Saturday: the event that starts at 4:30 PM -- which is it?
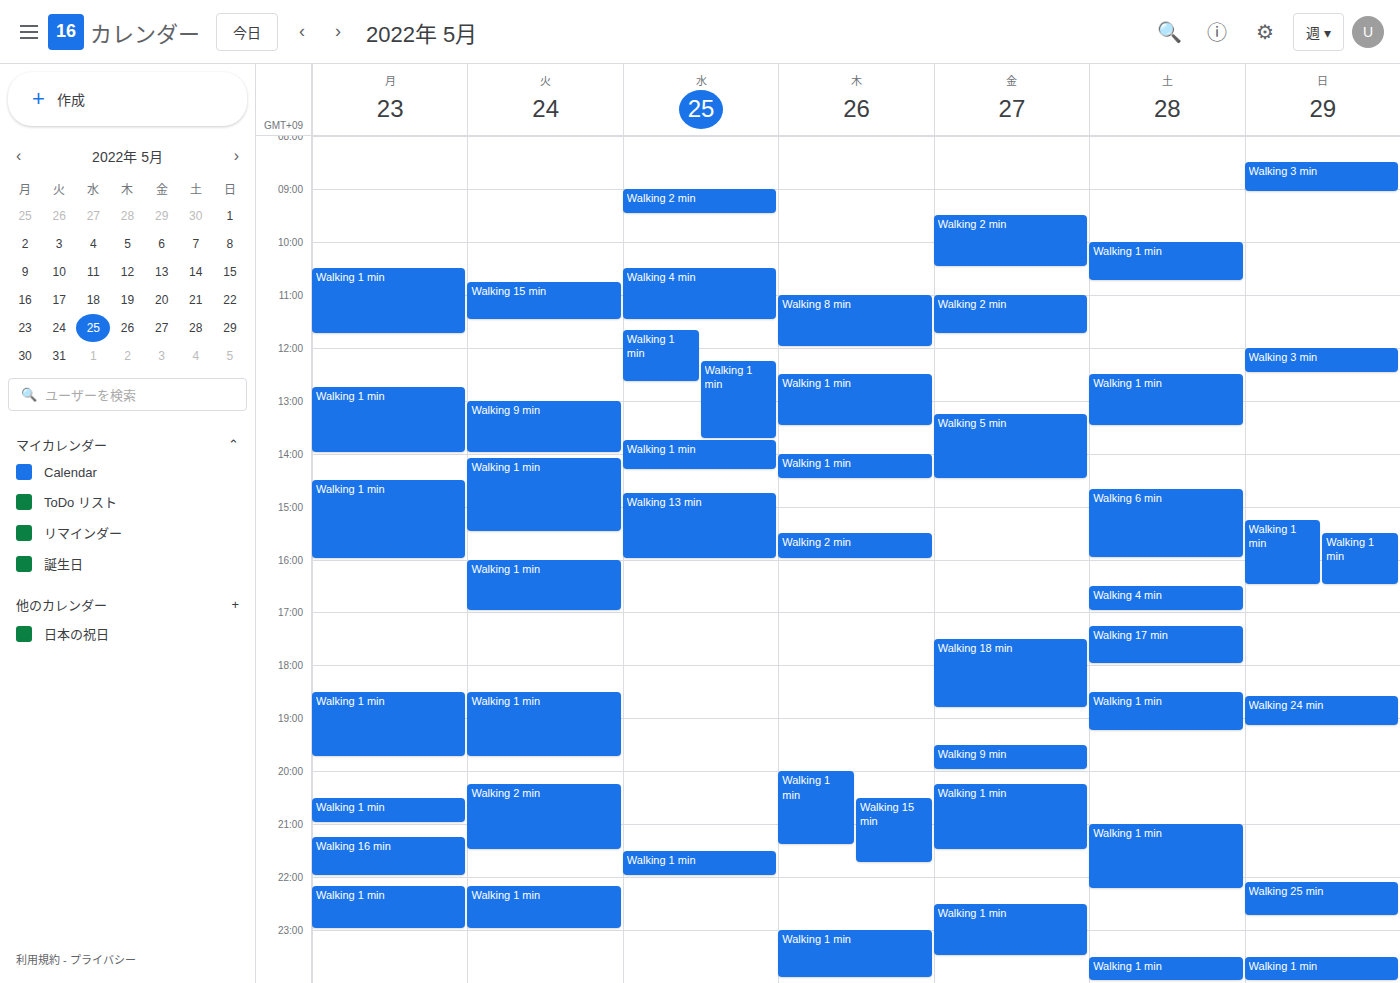
"Walking 4 min"